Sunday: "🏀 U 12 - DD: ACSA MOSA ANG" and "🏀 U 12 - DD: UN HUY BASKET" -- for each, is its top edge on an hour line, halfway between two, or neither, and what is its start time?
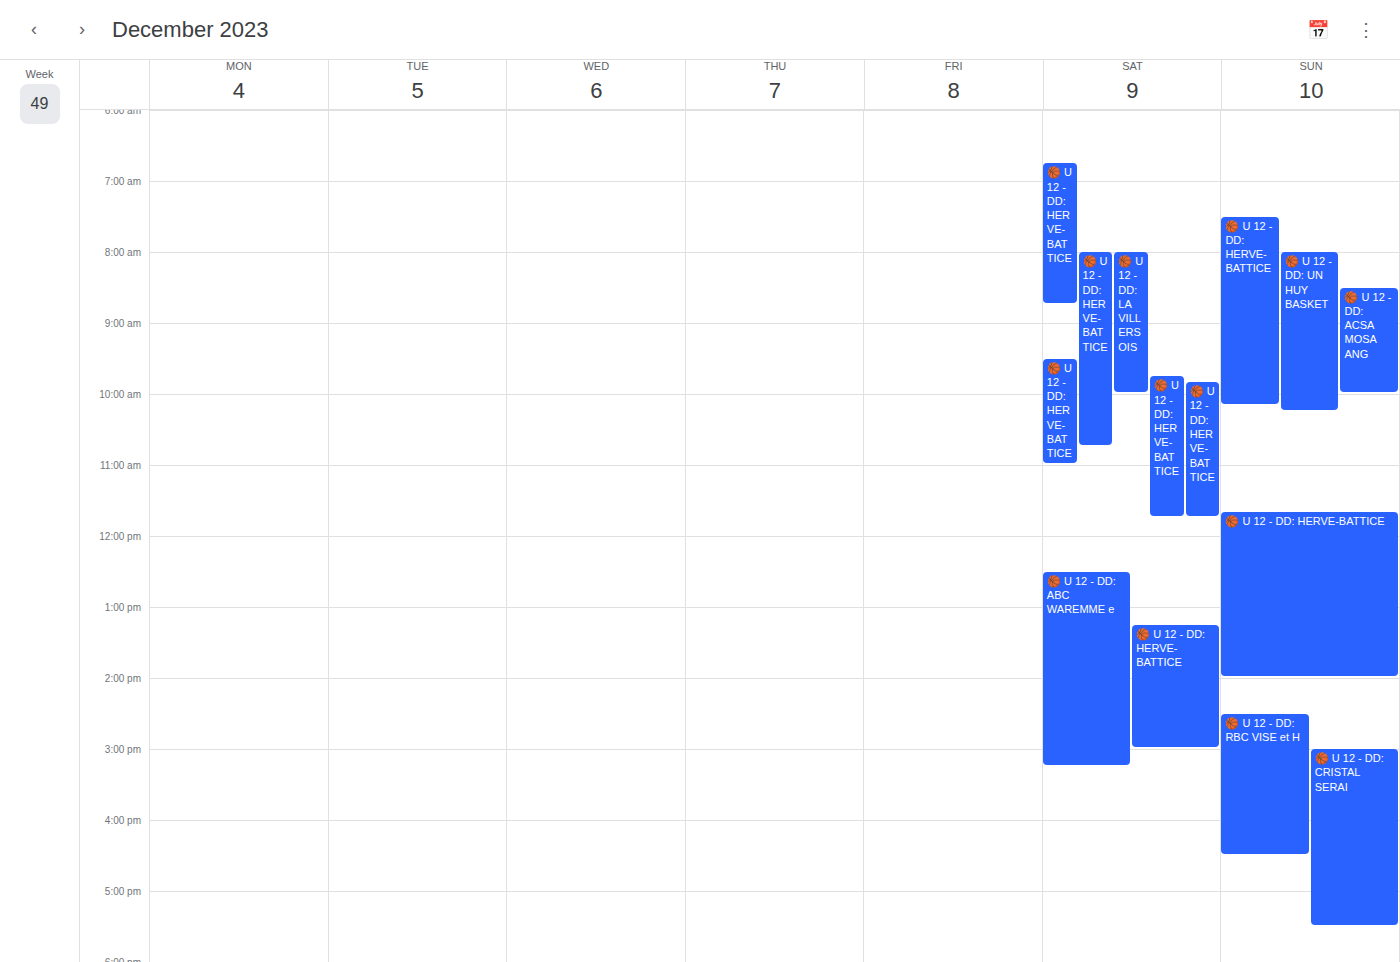
"🏀 U 12 - DD: ACSA MOSA ANG": 8:30 AM, halfway between the 8 AM and 9 AM lines. "🏀 U 12 - DD: UN HUY BASKET": 8:00 AM, exactly on the 8 AM line.